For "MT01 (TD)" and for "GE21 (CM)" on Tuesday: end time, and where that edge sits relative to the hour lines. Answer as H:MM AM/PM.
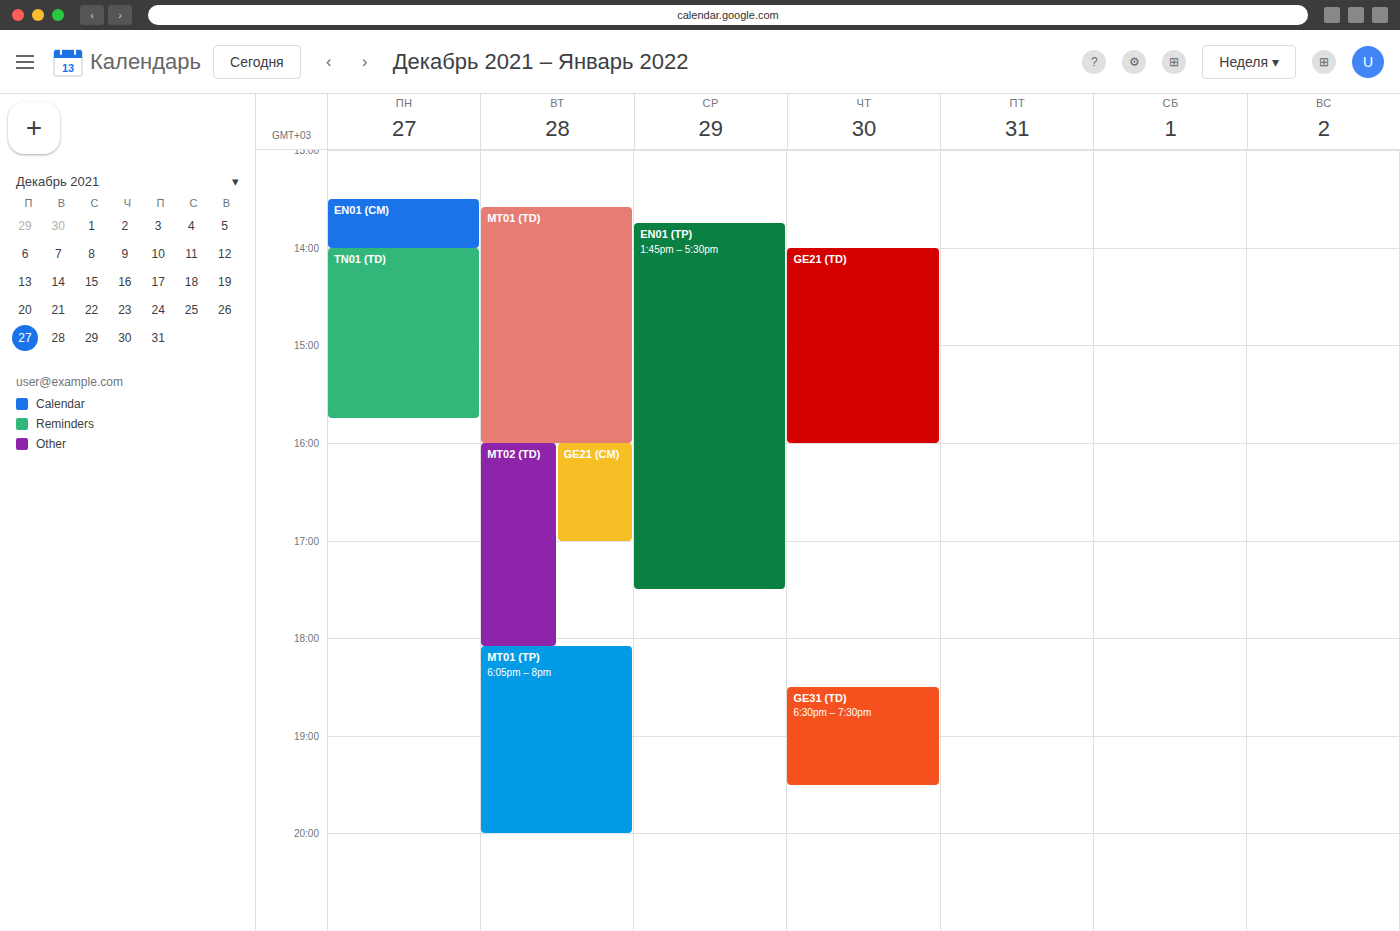
"MT01 (TD)": 4:00 PM, exactly on the 4 PM line. "GE21 (CM)": 5:00 PM, exactly on the 5 PM line.